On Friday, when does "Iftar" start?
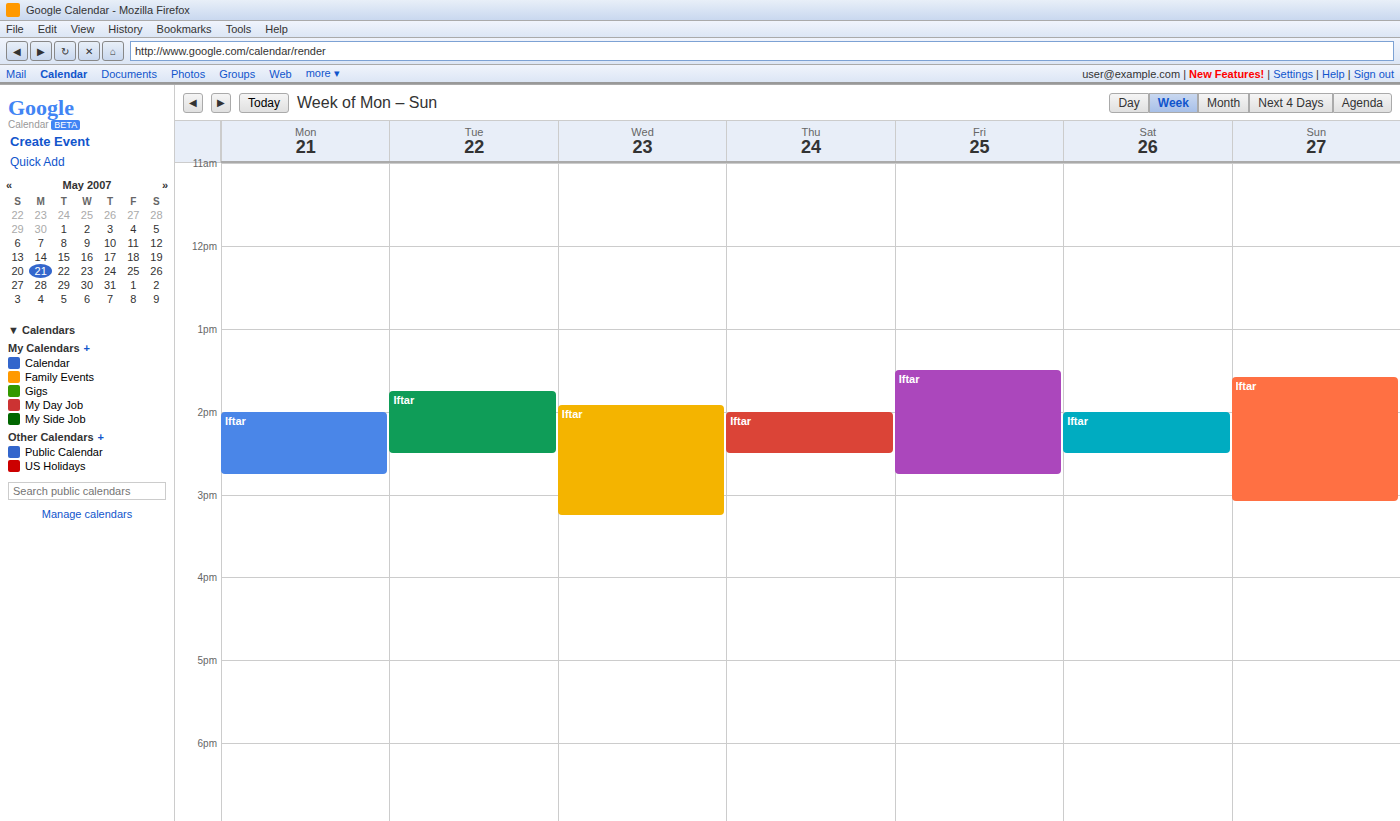
1:30 PM